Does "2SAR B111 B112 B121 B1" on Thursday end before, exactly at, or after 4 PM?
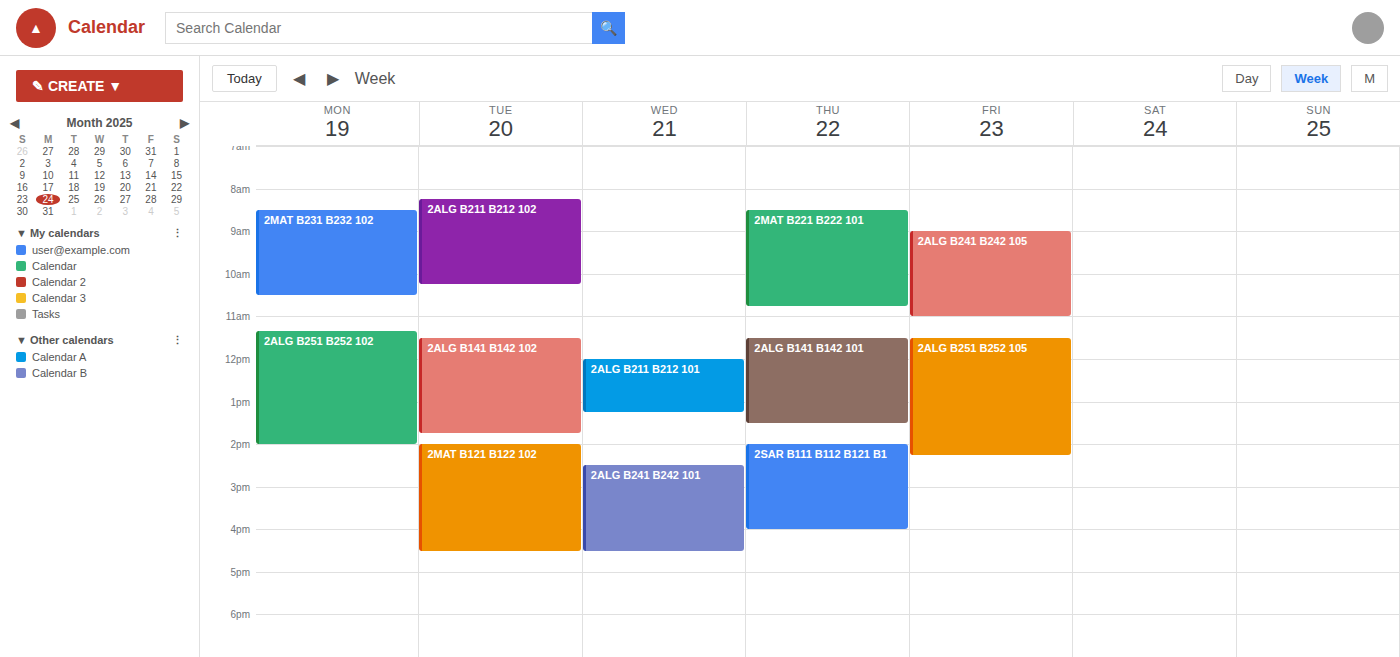
4:00 PM -- exactly at 4 PM, on the 4 PM line.